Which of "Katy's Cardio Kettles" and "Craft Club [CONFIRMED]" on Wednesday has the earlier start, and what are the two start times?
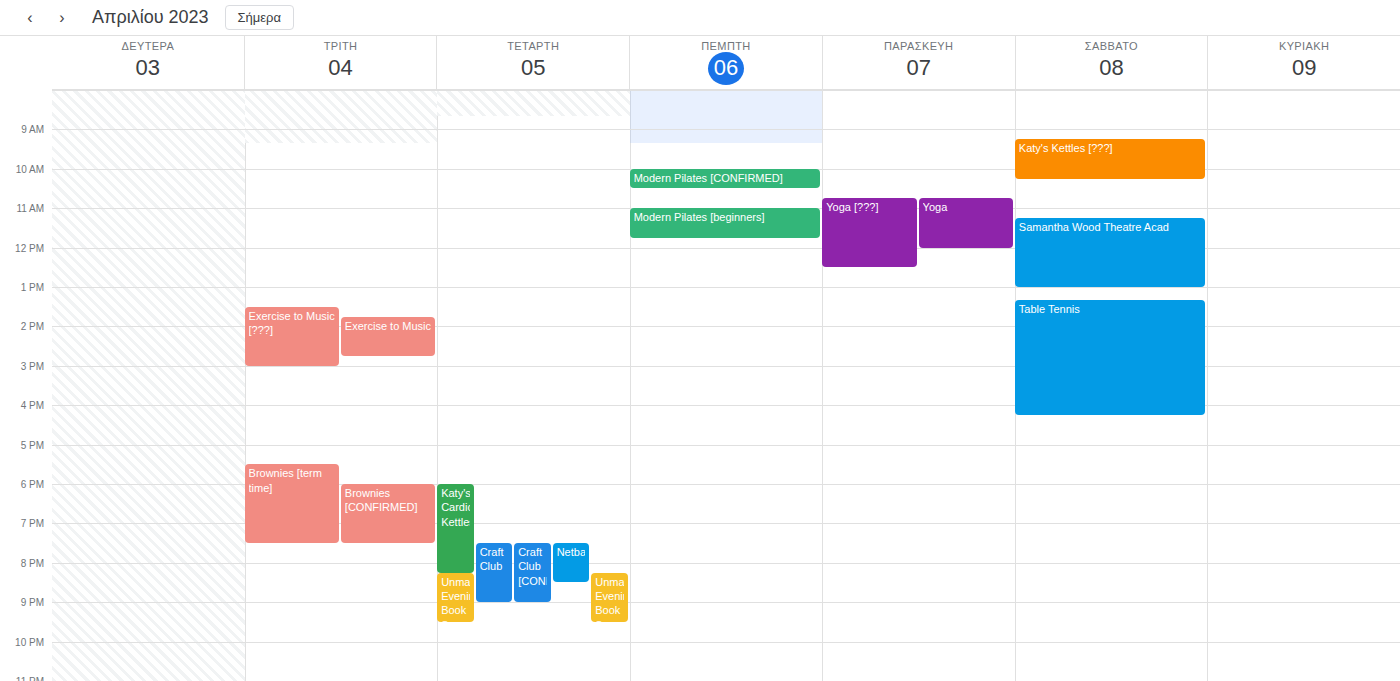
"Katy's Cardio Kettles" 6:00 PM; "Craft Club [CONFIRMED]" 7:30 PM.